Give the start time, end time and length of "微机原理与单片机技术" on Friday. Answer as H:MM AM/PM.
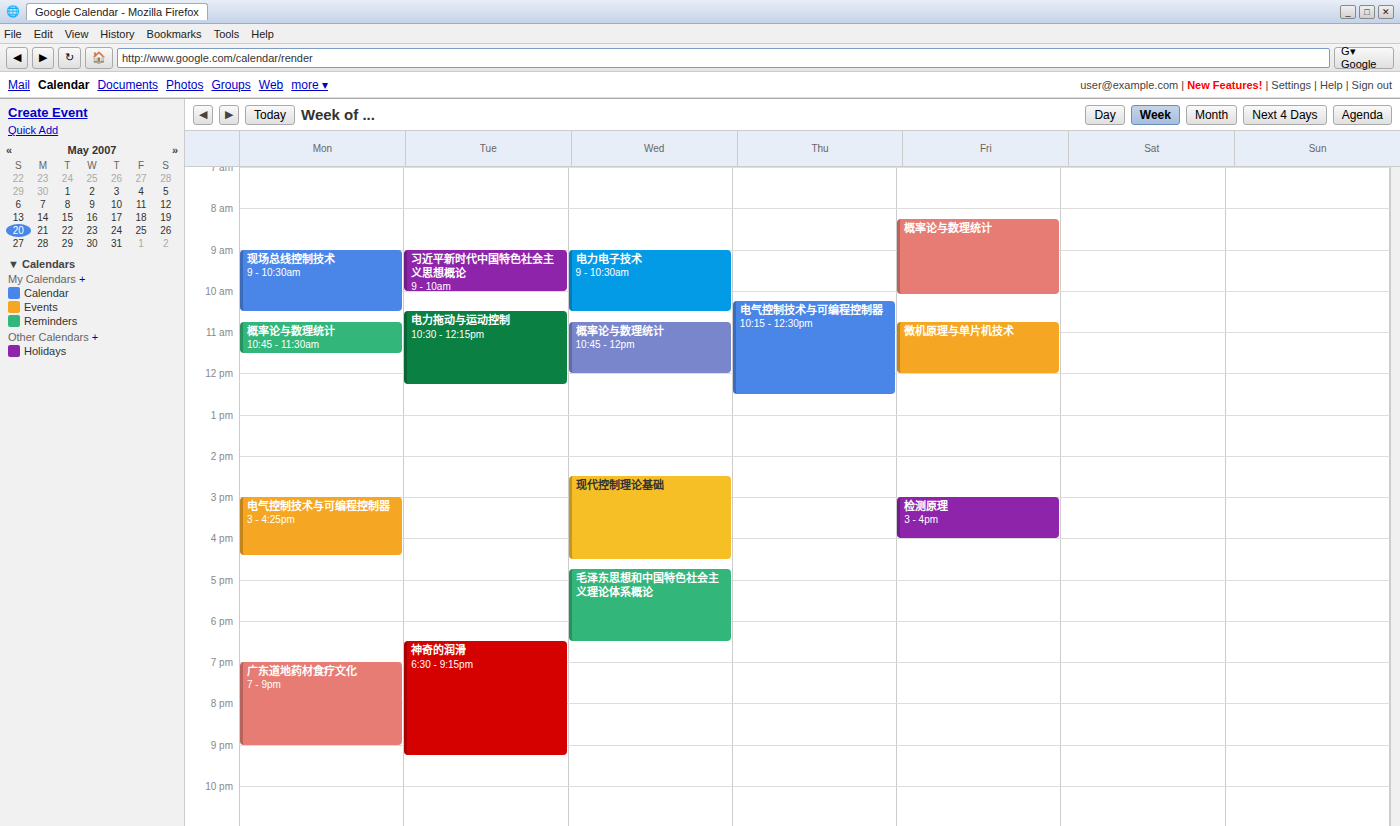
10:45 AM to 12:00 PM, 1 hour 15 minutes